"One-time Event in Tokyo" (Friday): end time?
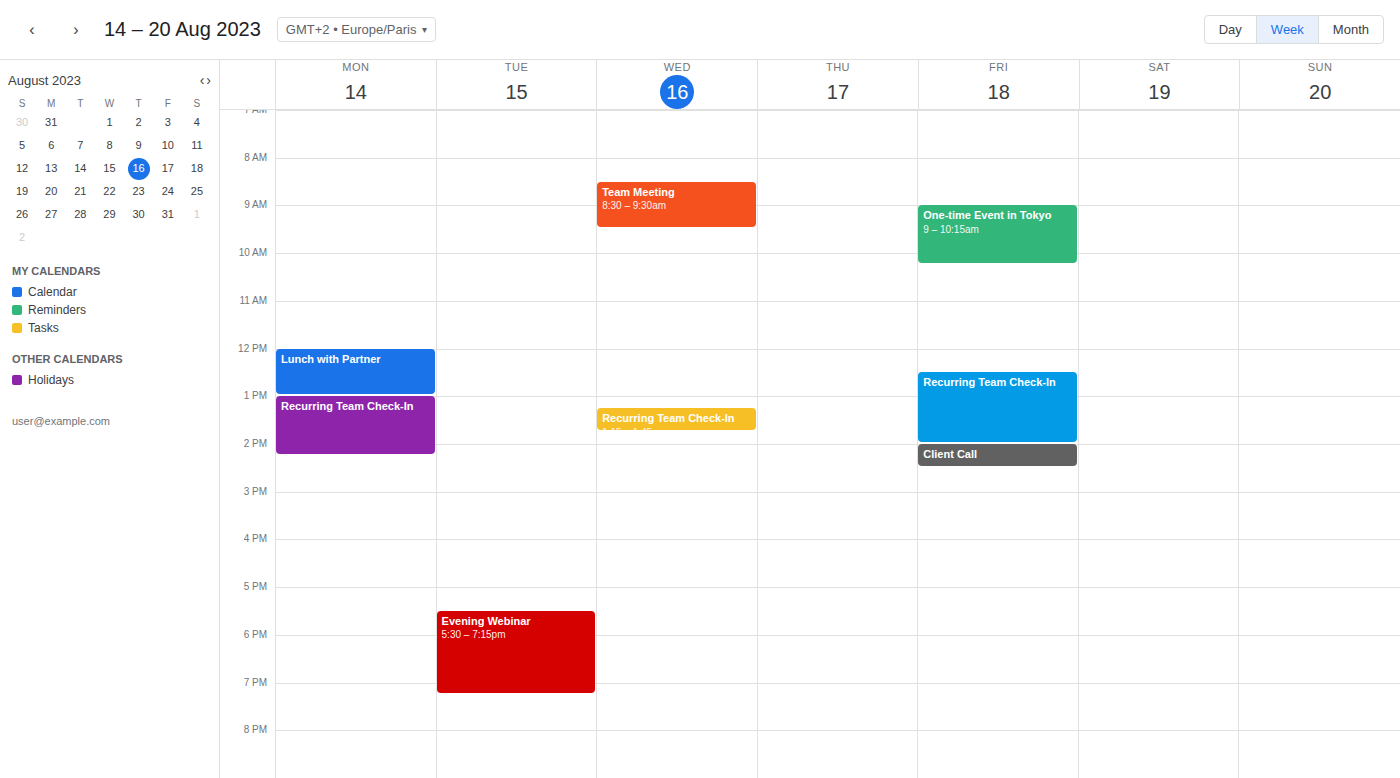
10:15 AM